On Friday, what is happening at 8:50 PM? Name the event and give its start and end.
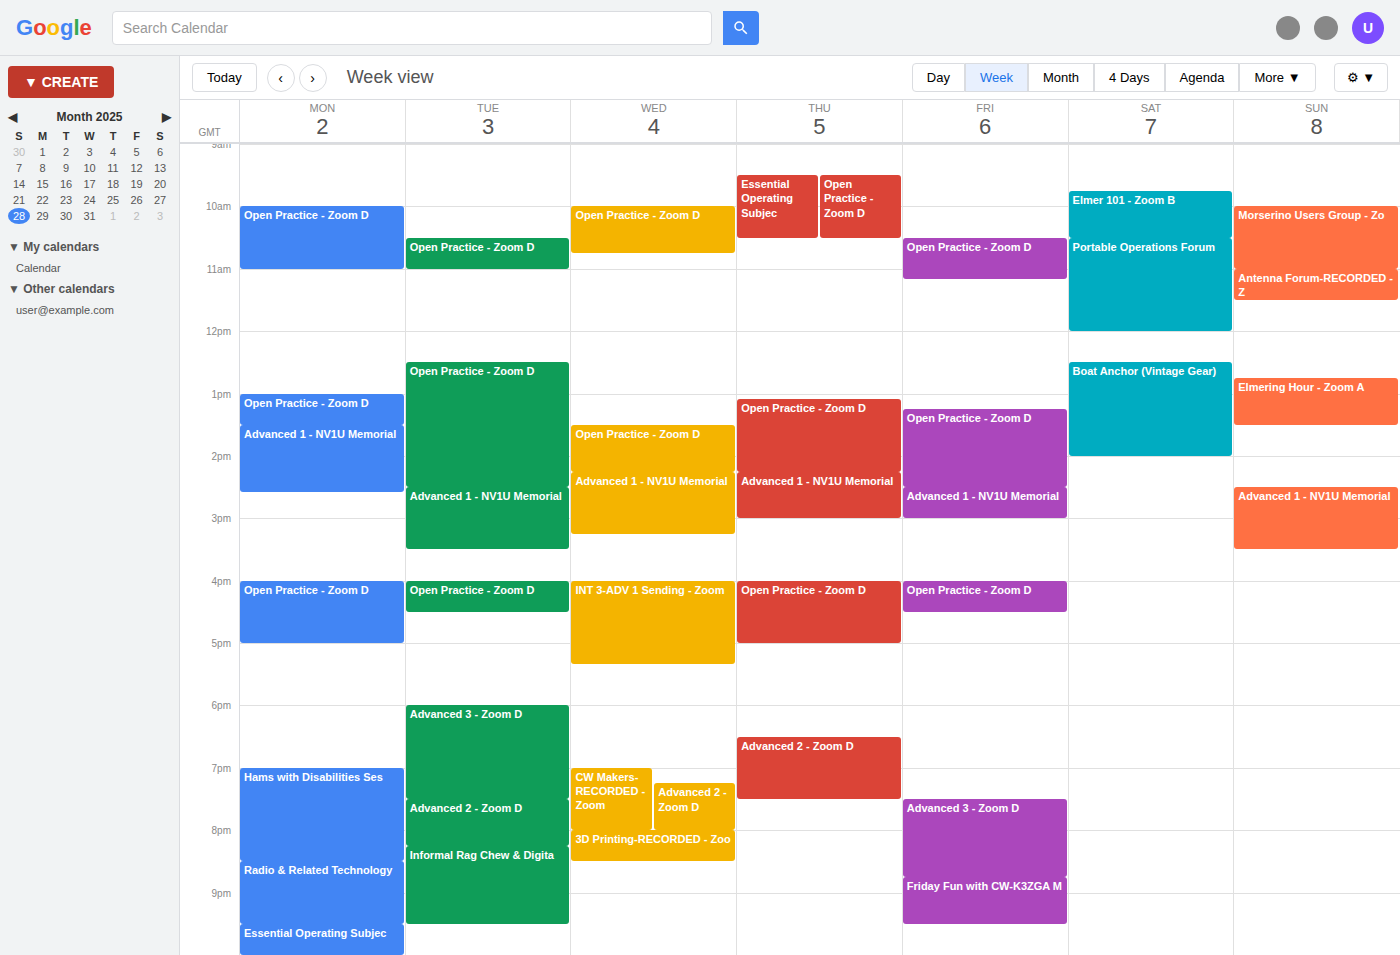
"Friday Fun with CW-K3ZGA M", 8:45 PM to 9:30 PM